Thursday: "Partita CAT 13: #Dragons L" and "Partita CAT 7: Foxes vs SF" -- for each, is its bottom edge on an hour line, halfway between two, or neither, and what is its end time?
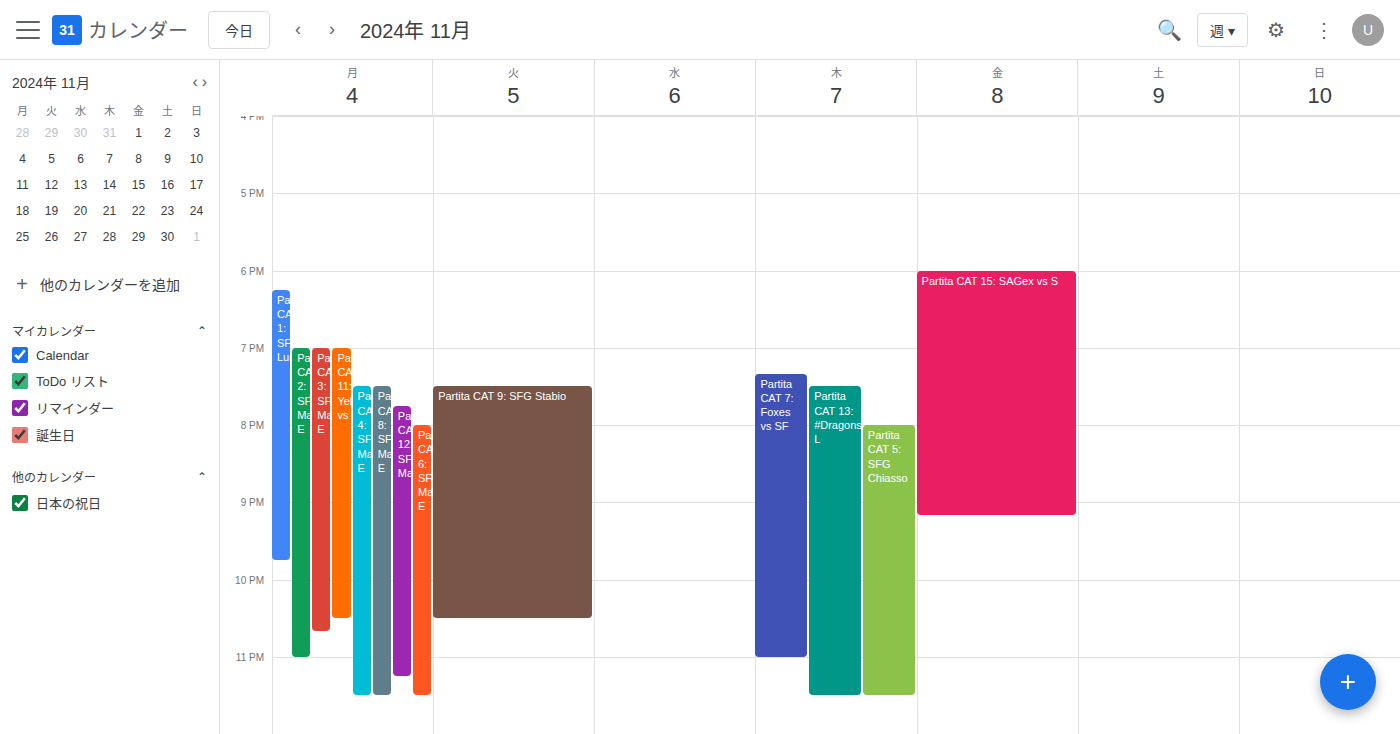
"Partita CAT 13: #Dragons L": 11:30 PM, halfway between the 11 PM and 12 AM lines. "Partita CAT 7: Foxes vs SF": 11:00 PM, exactly on the 11 PM line.